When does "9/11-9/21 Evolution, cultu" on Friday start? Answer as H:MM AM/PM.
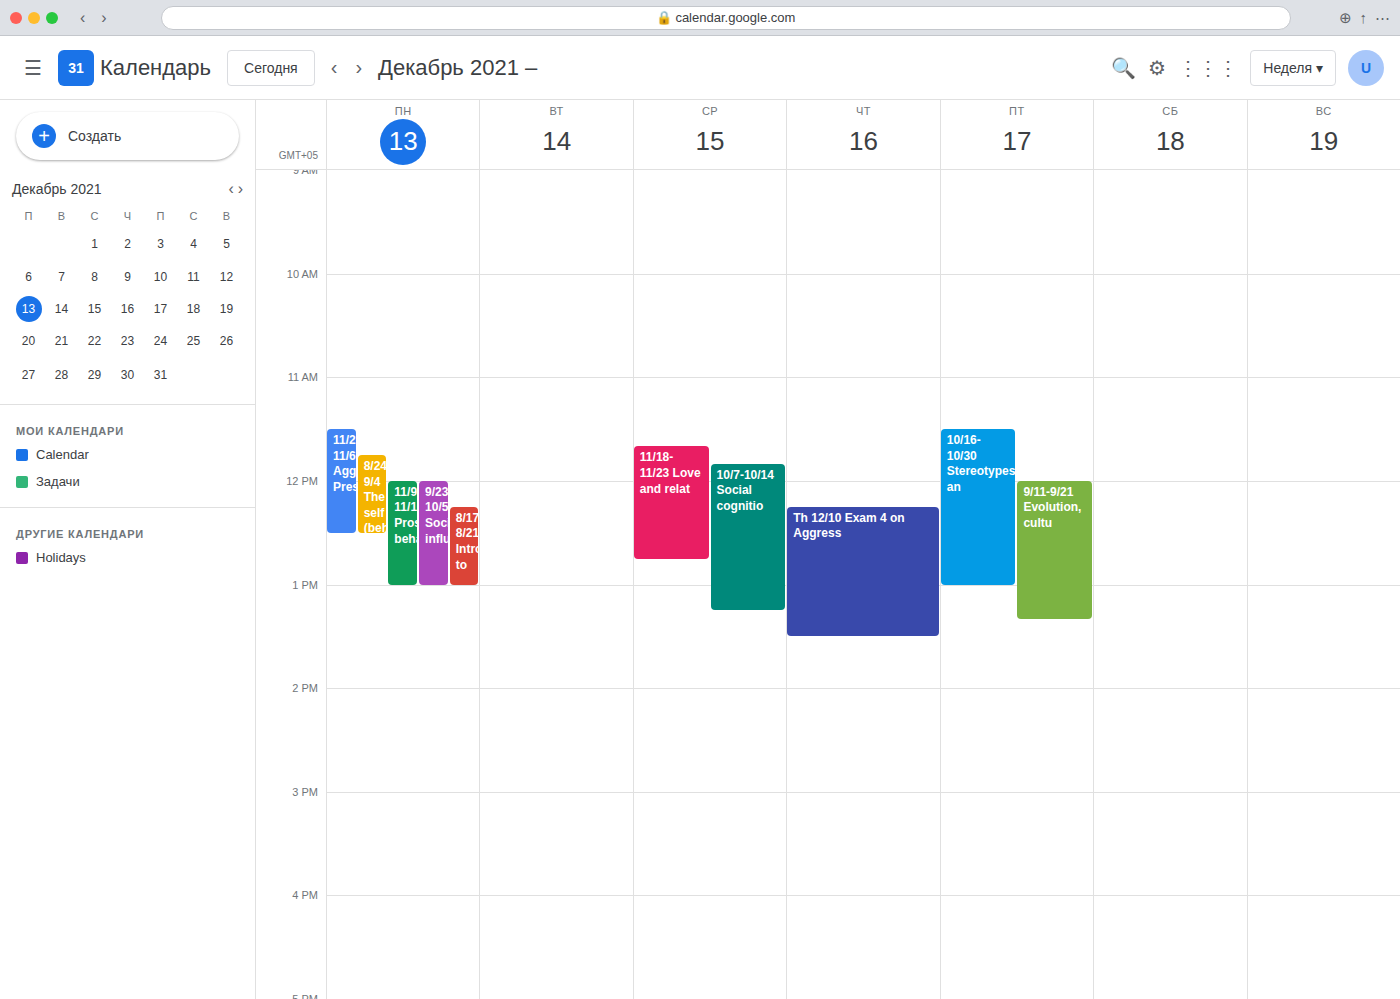
12:00 PM